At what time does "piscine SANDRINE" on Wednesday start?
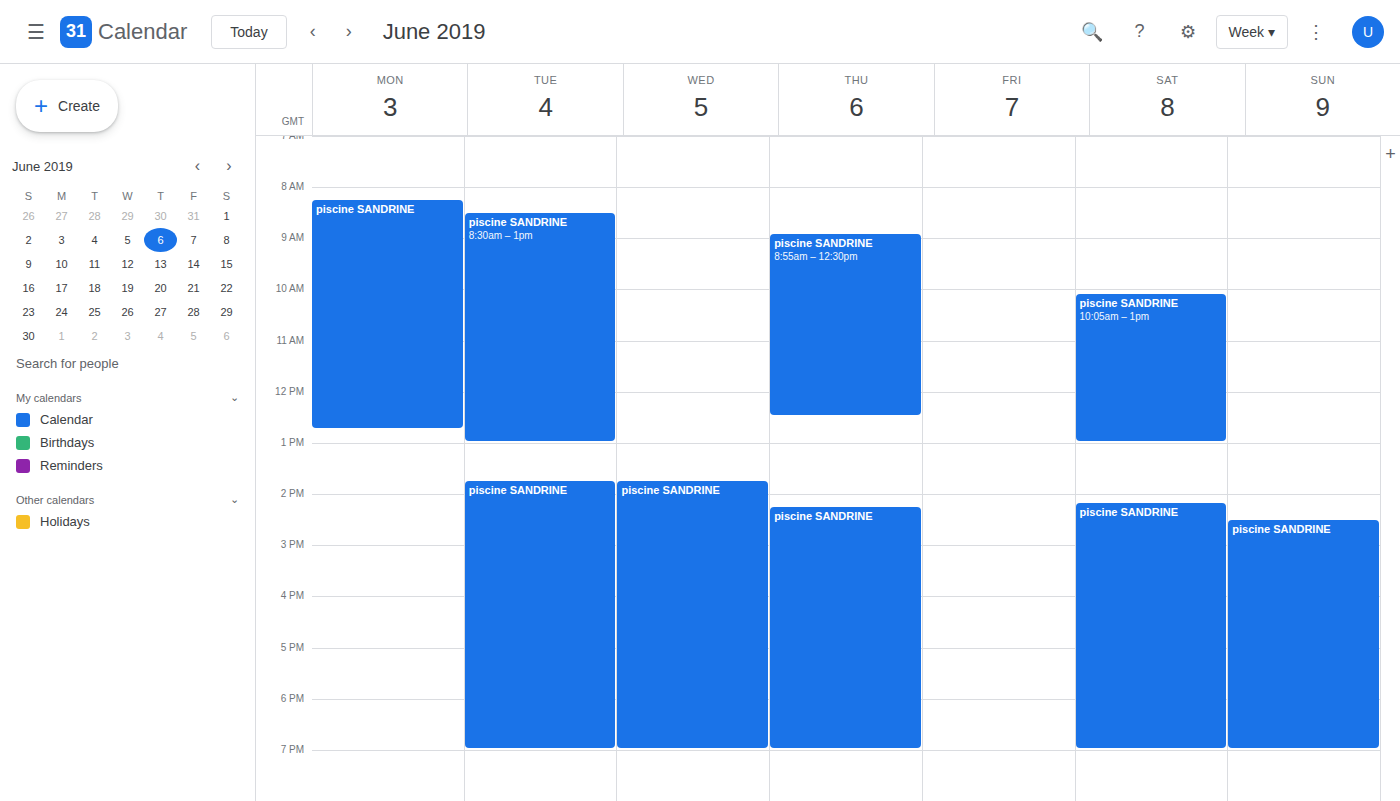
1:45 PM